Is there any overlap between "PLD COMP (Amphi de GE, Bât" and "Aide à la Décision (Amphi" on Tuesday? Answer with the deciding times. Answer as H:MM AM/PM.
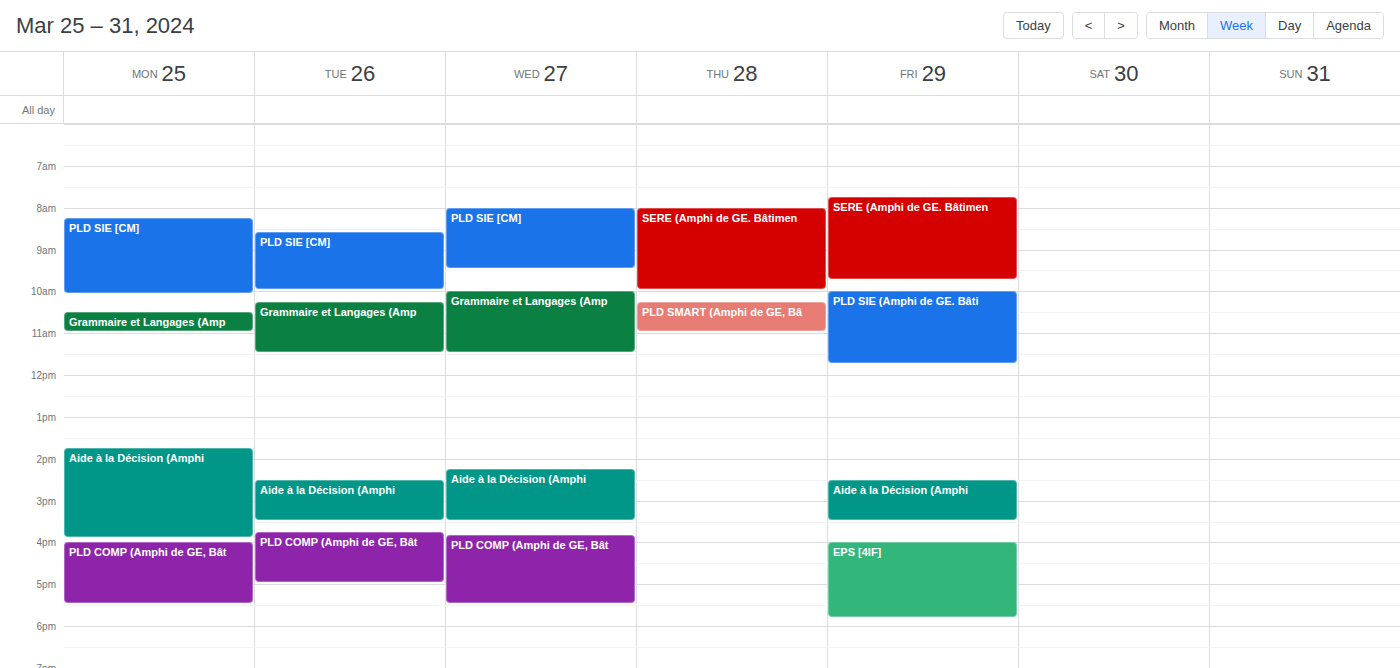
"Aide à la Décision (Amphi" ends at 3:30 PM and "PLD COMP (Amphi de GE, Bât" starts at 3:45 PM -- no overlap.